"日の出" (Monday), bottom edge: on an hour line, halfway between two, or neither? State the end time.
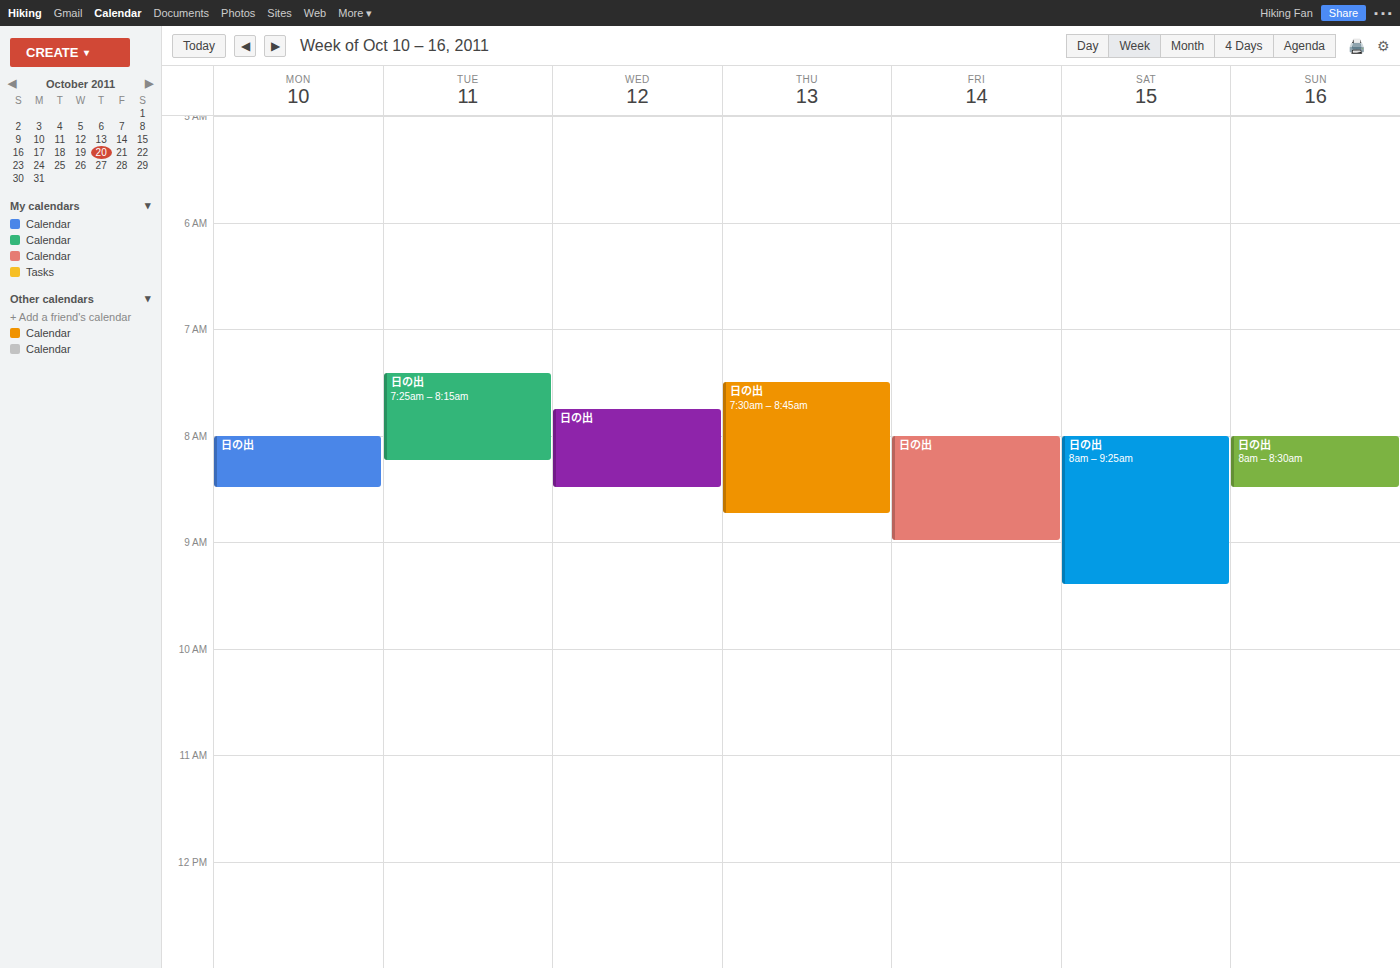
08:30 -- halfway between the 08:00 and 09:00 lines.